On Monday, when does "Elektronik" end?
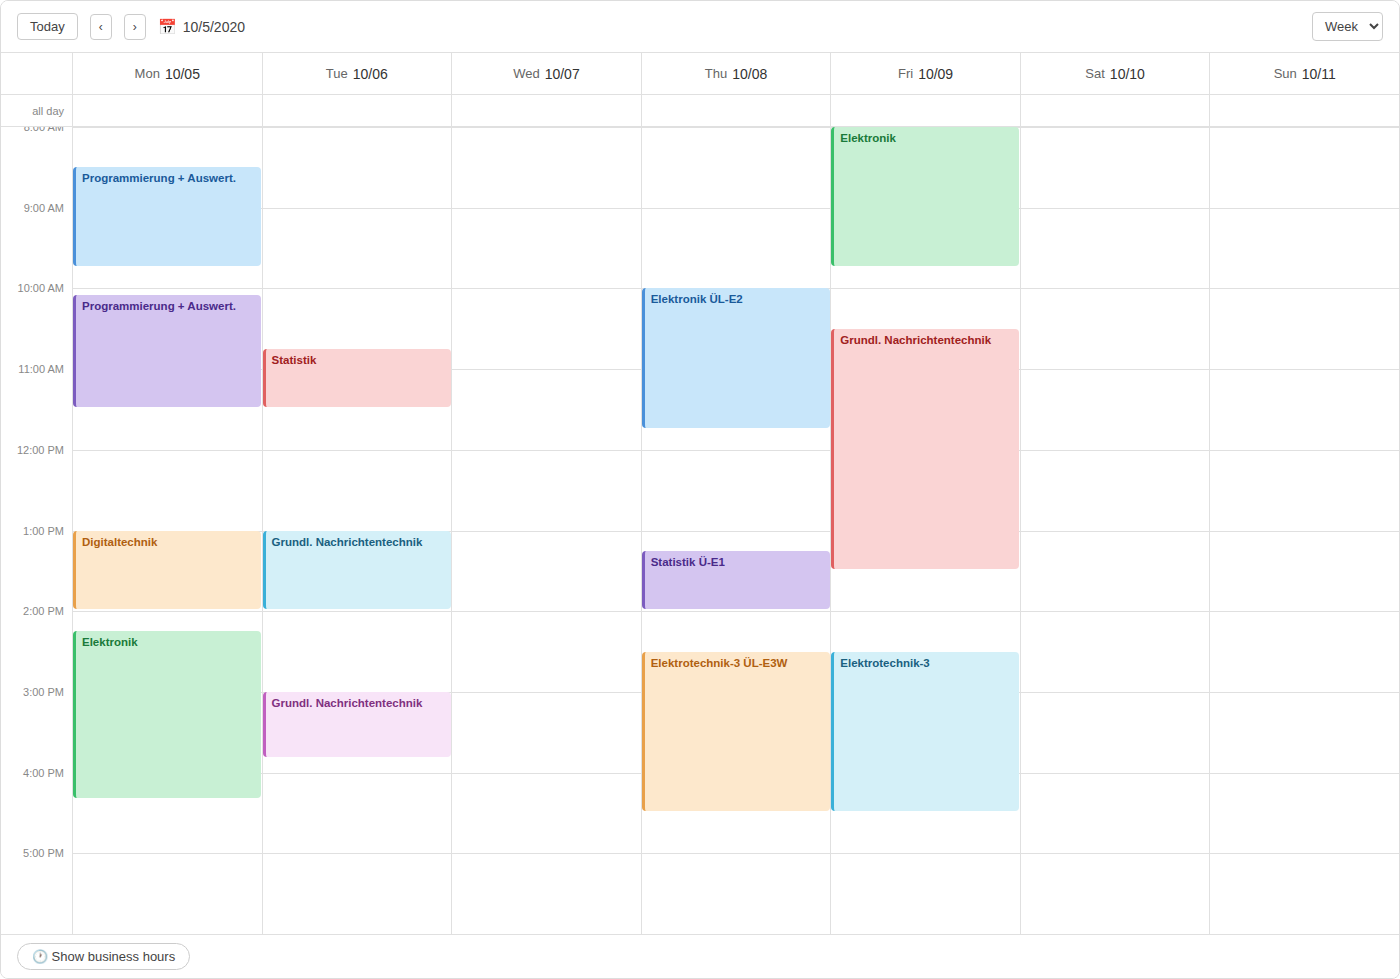
4:20 PM